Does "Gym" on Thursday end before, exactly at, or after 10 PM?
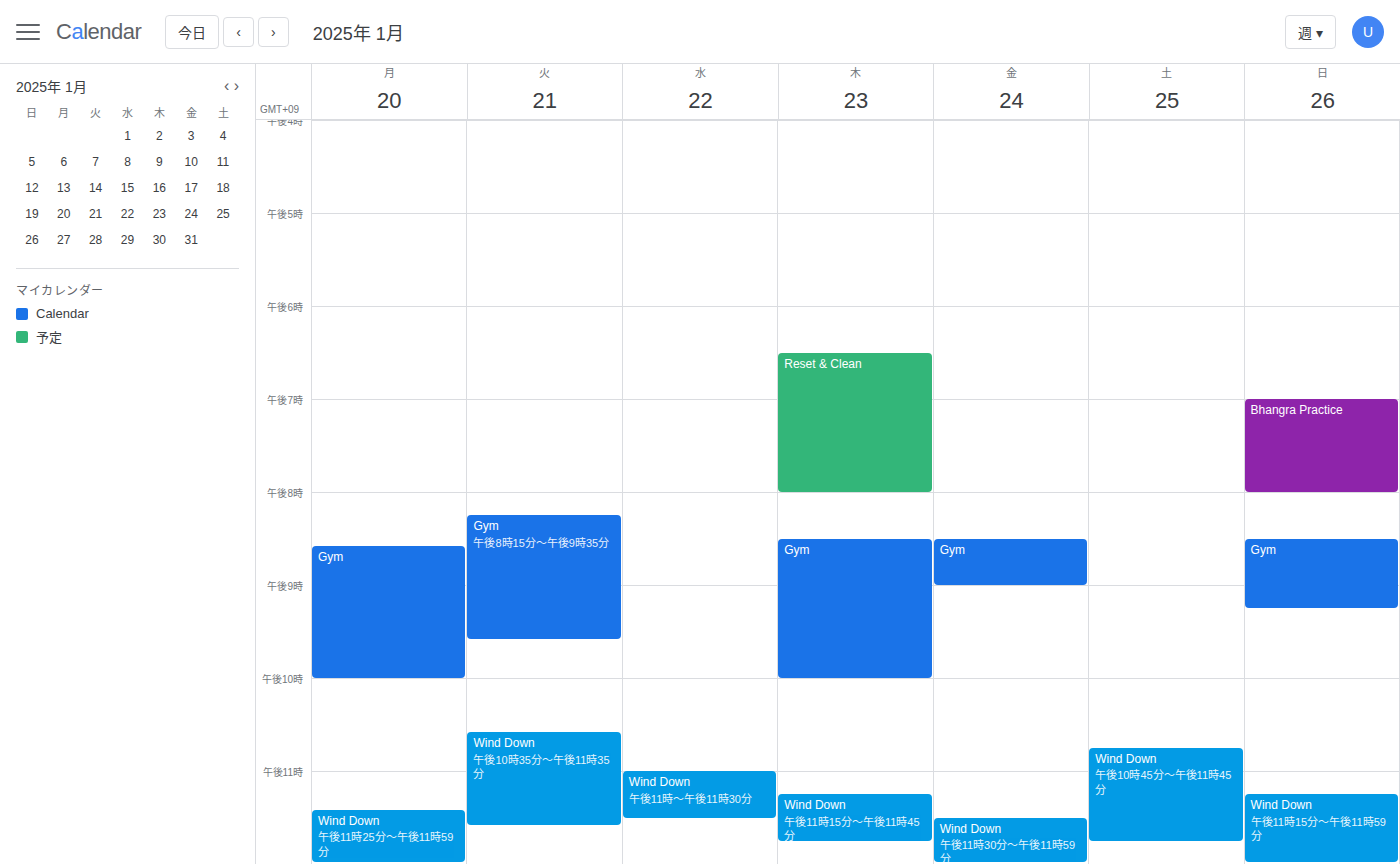
10:00 PM -- exactly at 10 PM, on the 10 PM line.